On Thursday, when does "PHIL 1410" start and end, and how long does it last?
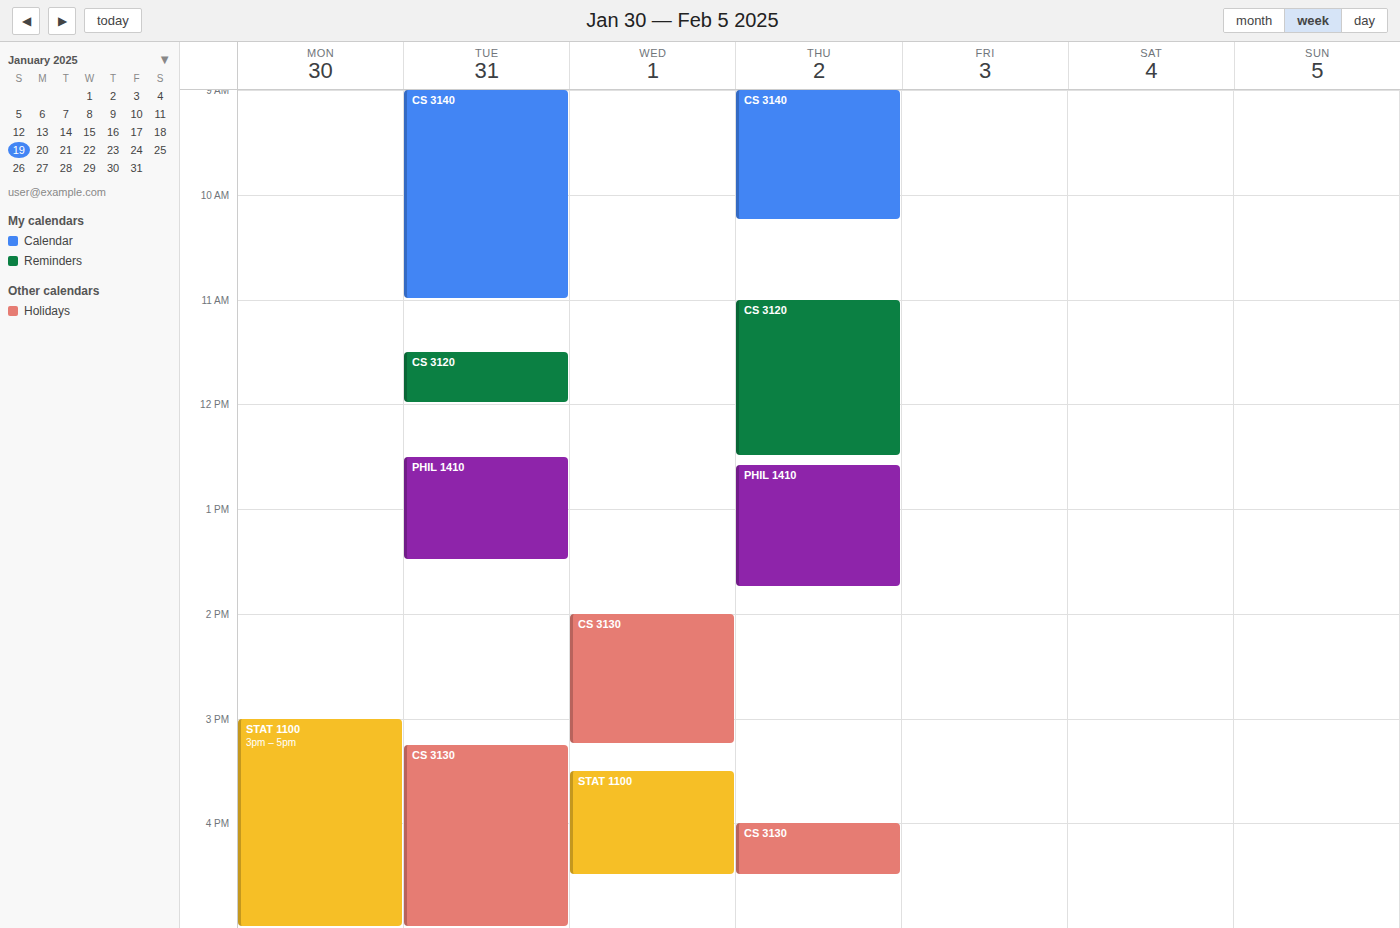
12:35 PM to 1:45 PM, 1 hour 10 minutes